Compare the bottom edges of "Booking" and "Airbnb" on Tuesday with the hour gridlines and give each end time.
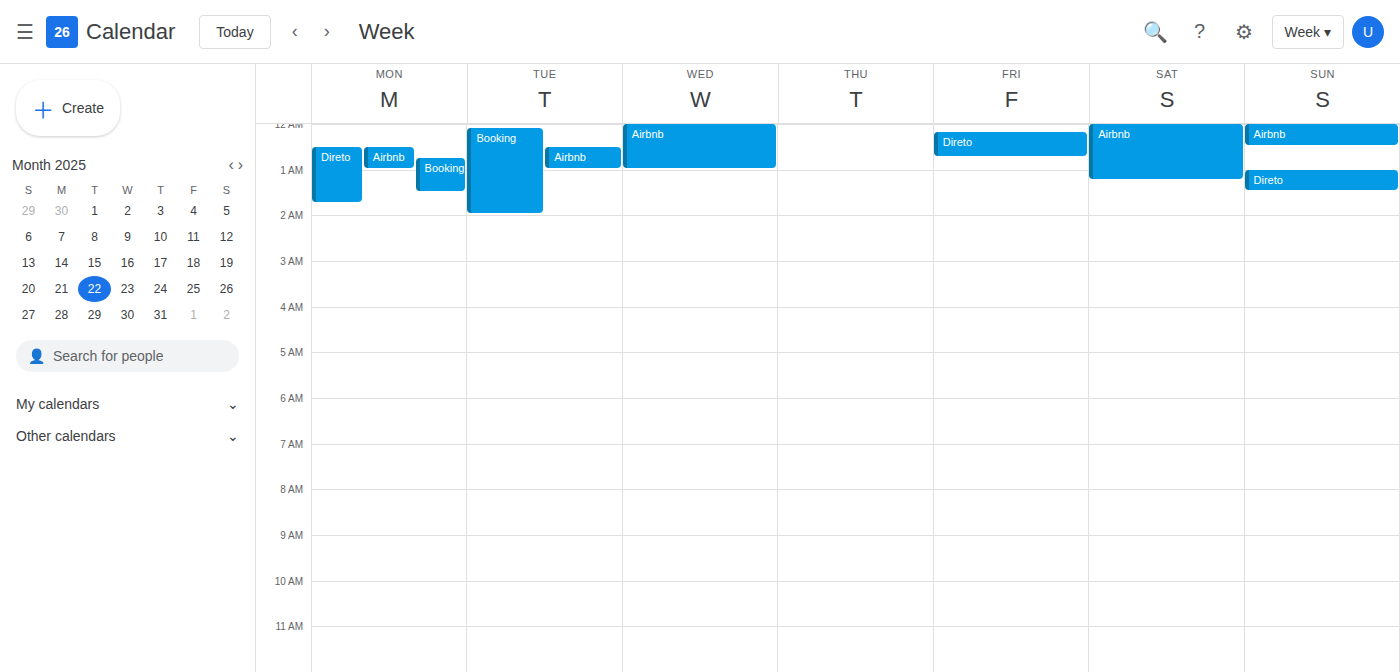
"Booking": 2:00 AM, exactly on the 2 AM line. "Airbnb": 1:00 AM, exactly on the 1 AM line.